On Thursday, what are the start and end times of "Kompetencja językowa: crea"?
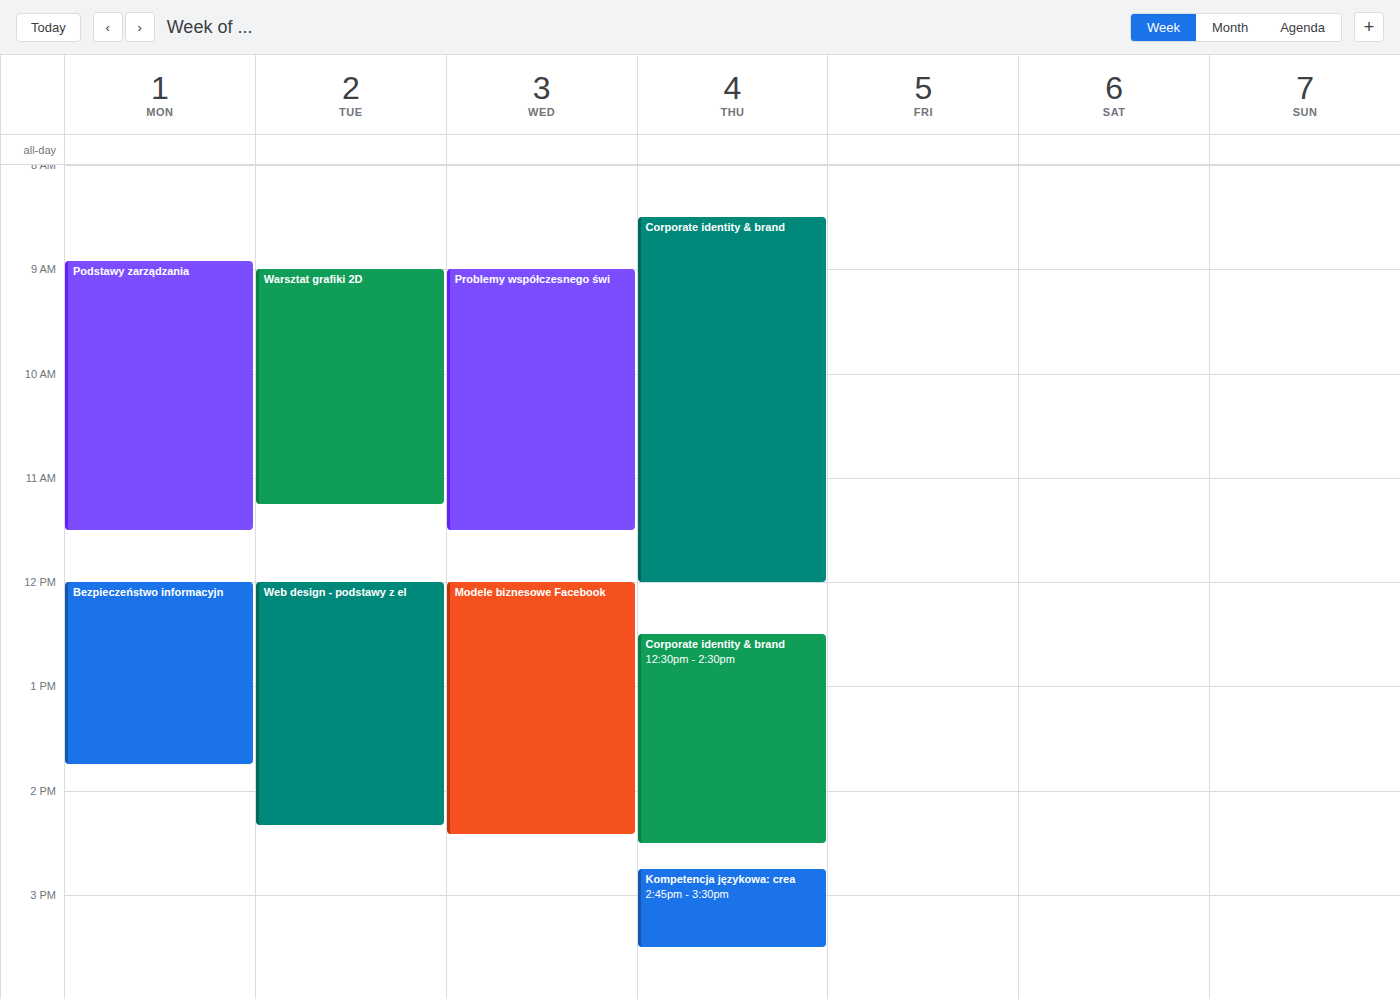
2:45 PM to 3:30 PM